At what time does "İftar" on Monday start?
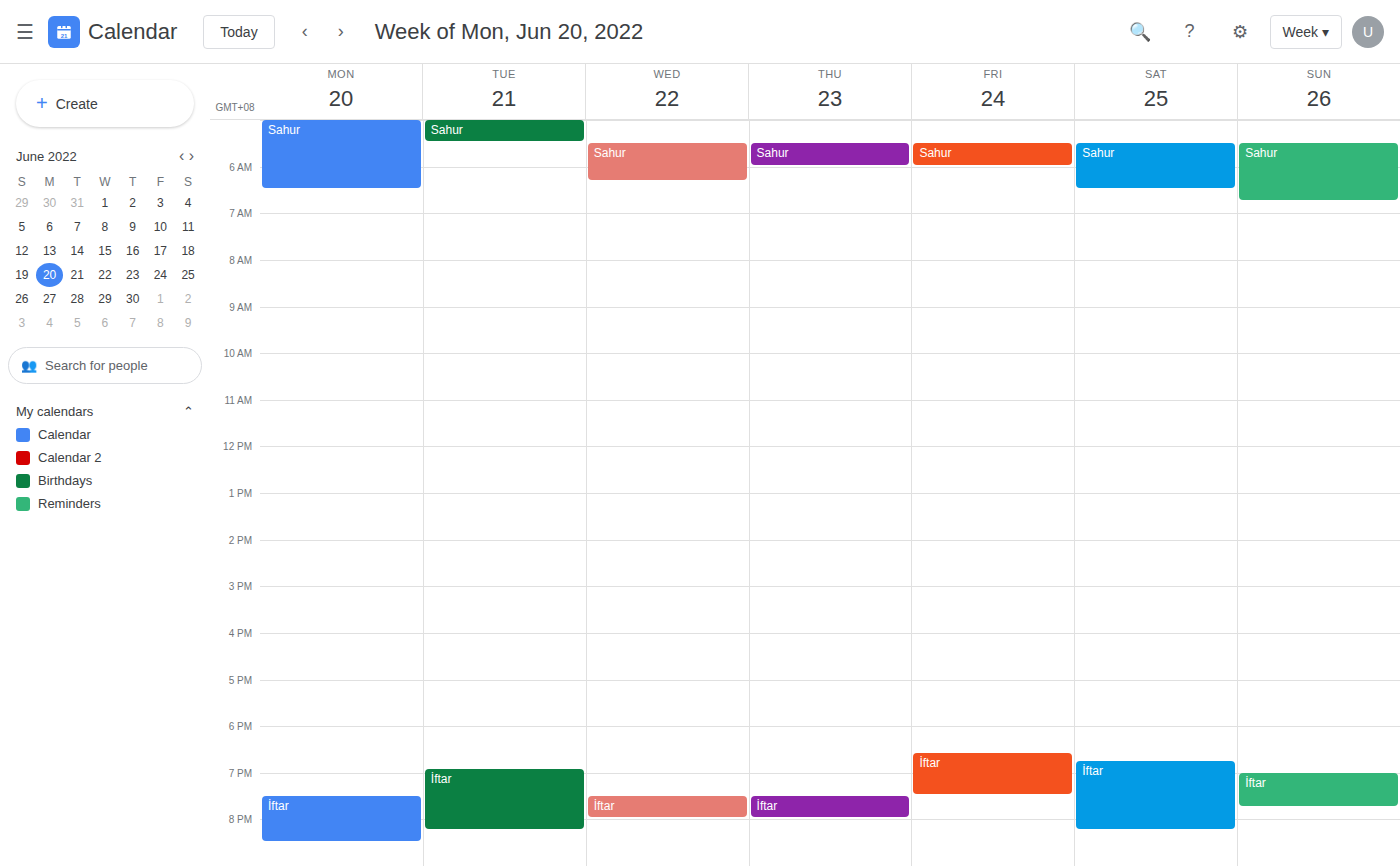
7:30 PM